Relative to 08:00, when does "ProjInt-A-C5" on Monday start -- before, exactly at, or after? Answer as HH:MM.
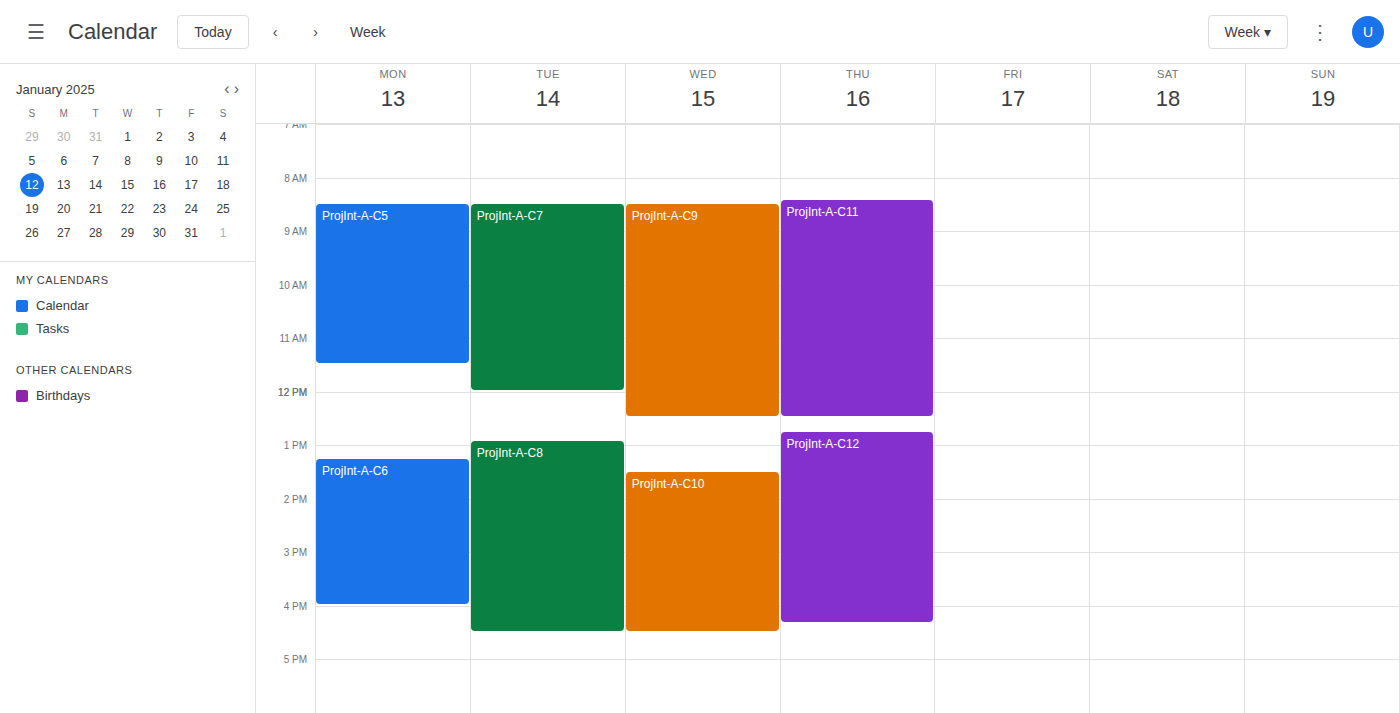
08:30 -- after 08:00, 30 minutes below the 08:00 line.